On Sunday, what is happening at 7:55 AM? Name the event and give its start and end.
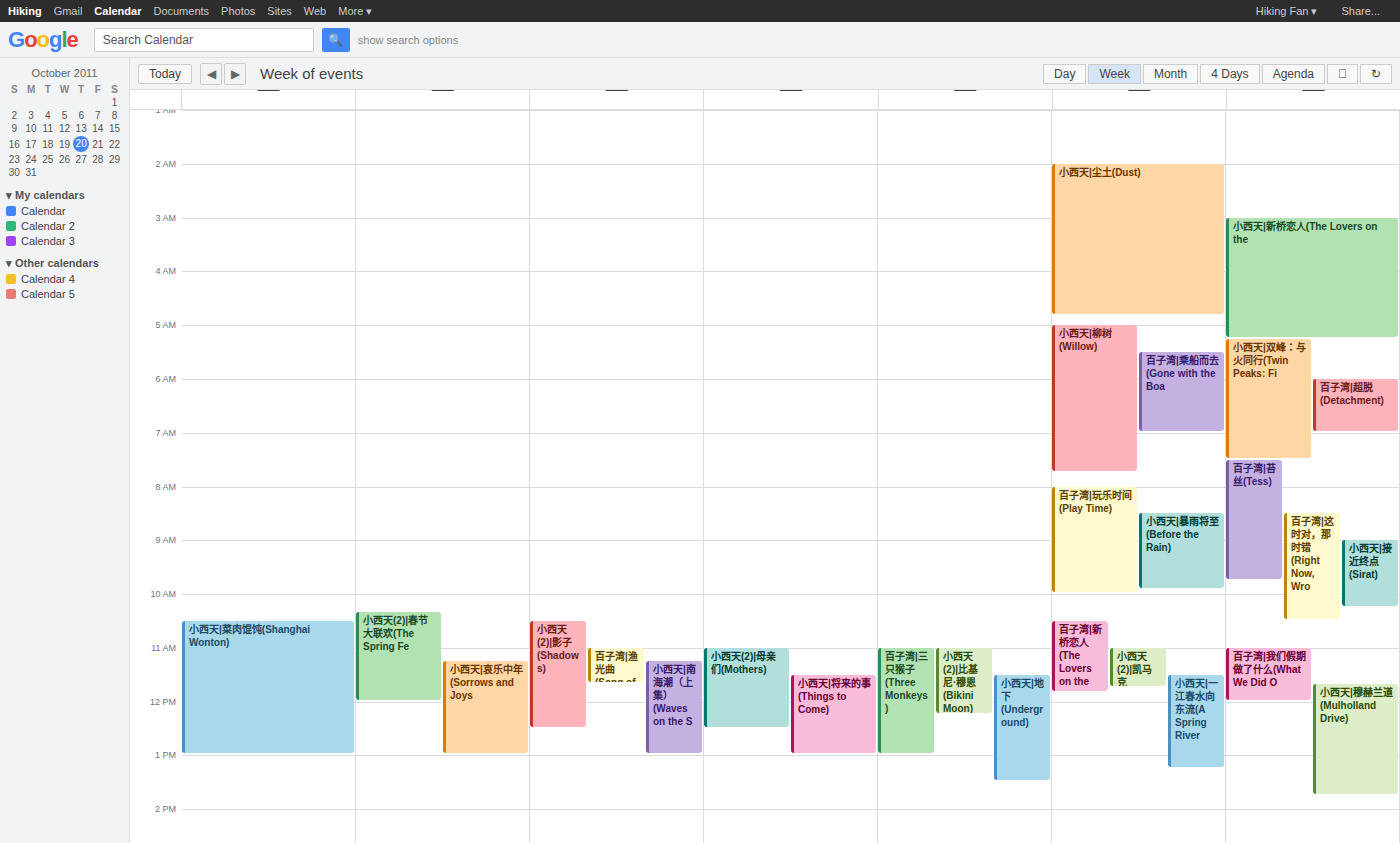
"百子湾|苔丝(Tess)", 7:30 AM to 9:45 AM